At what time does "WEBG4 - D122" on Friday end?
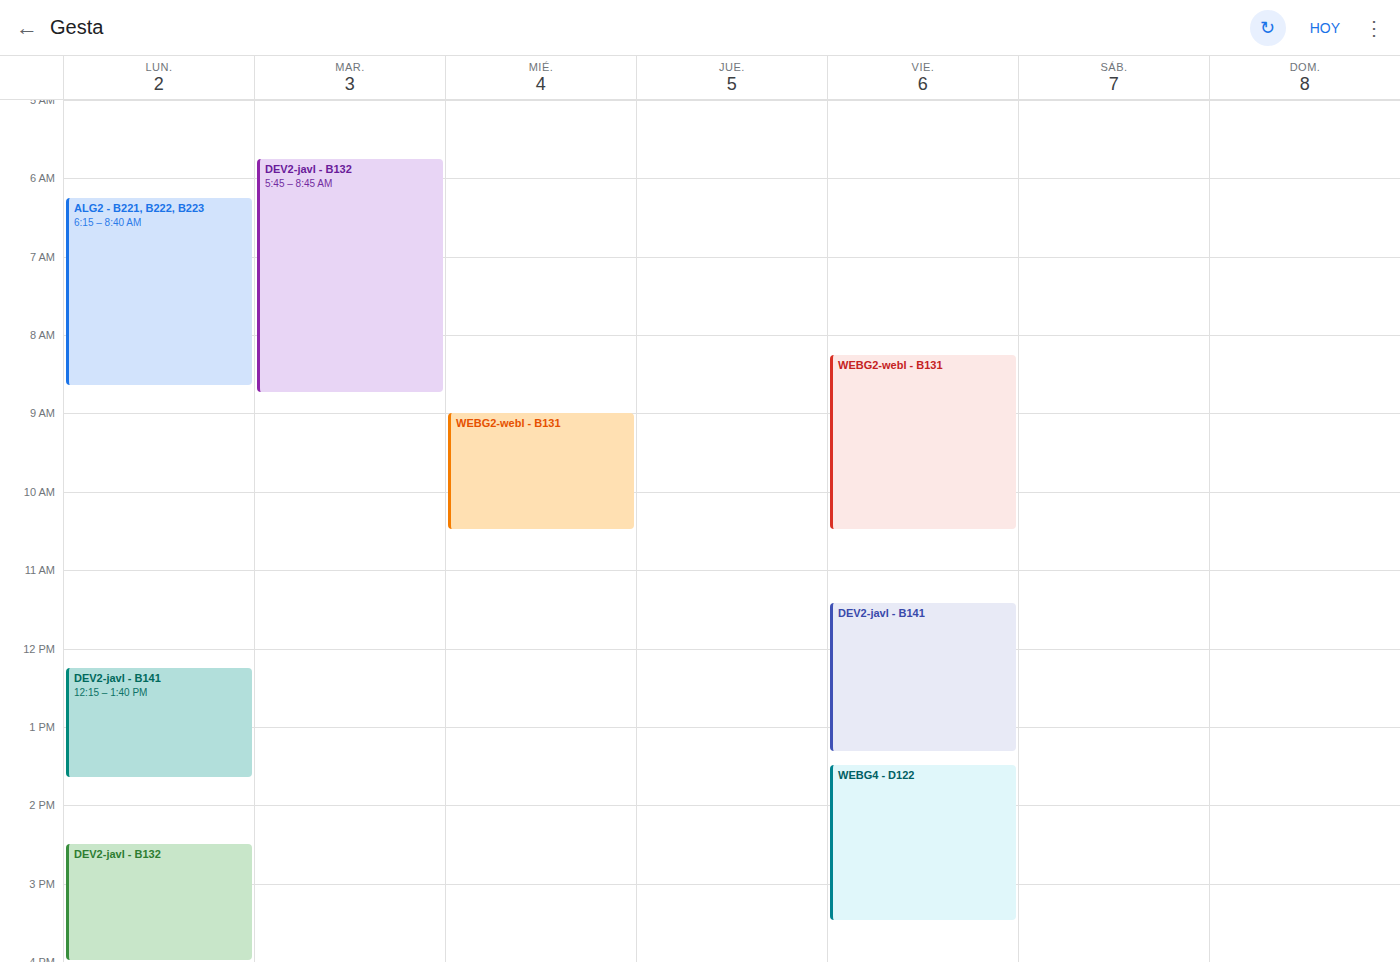
3:30 PM